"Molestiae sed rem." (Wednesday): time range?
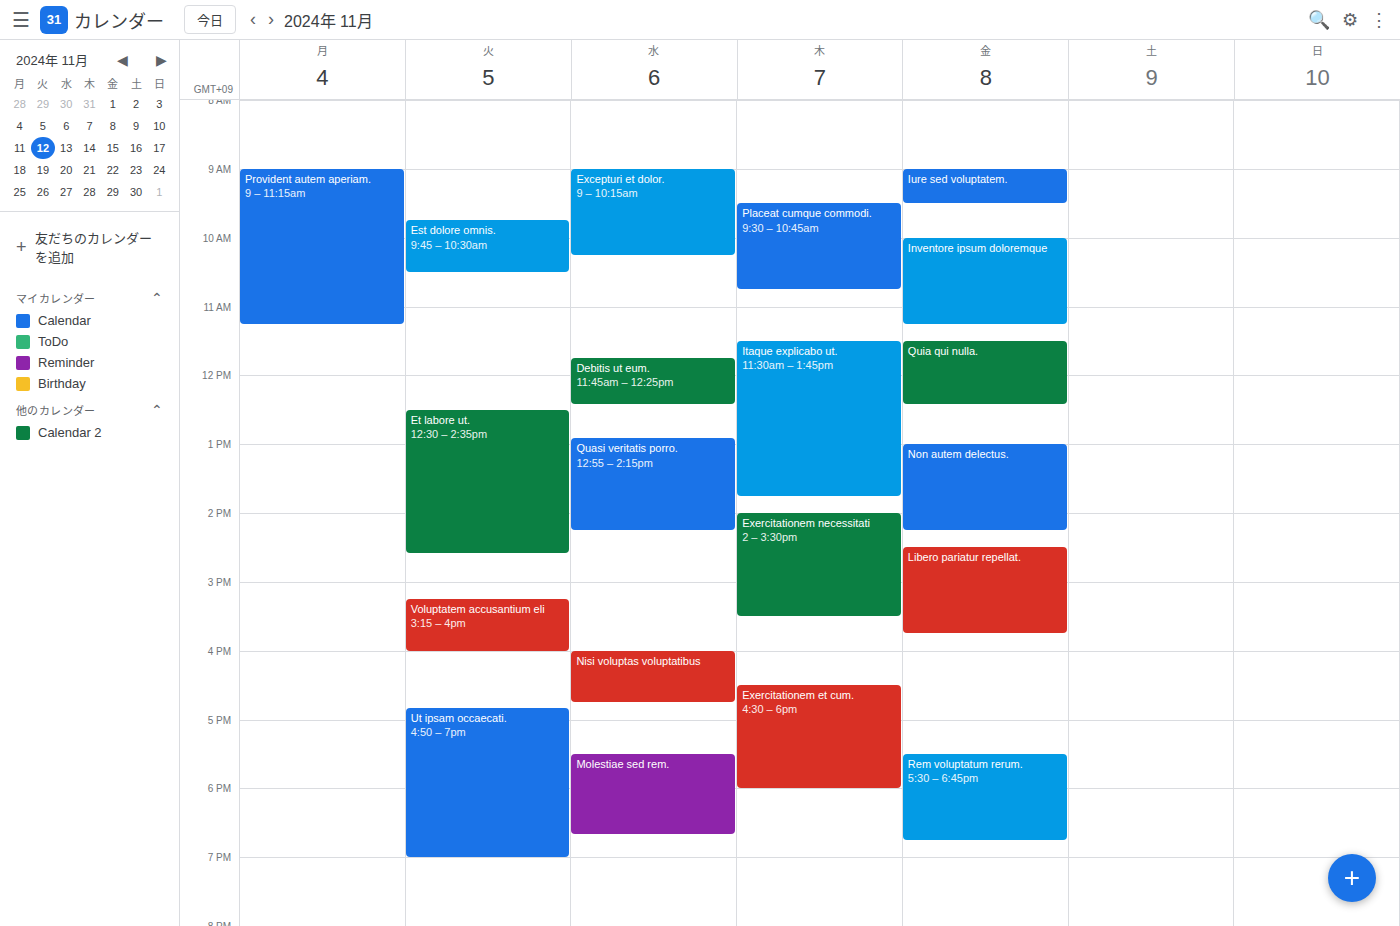
5:30 PM to 6:40 PM